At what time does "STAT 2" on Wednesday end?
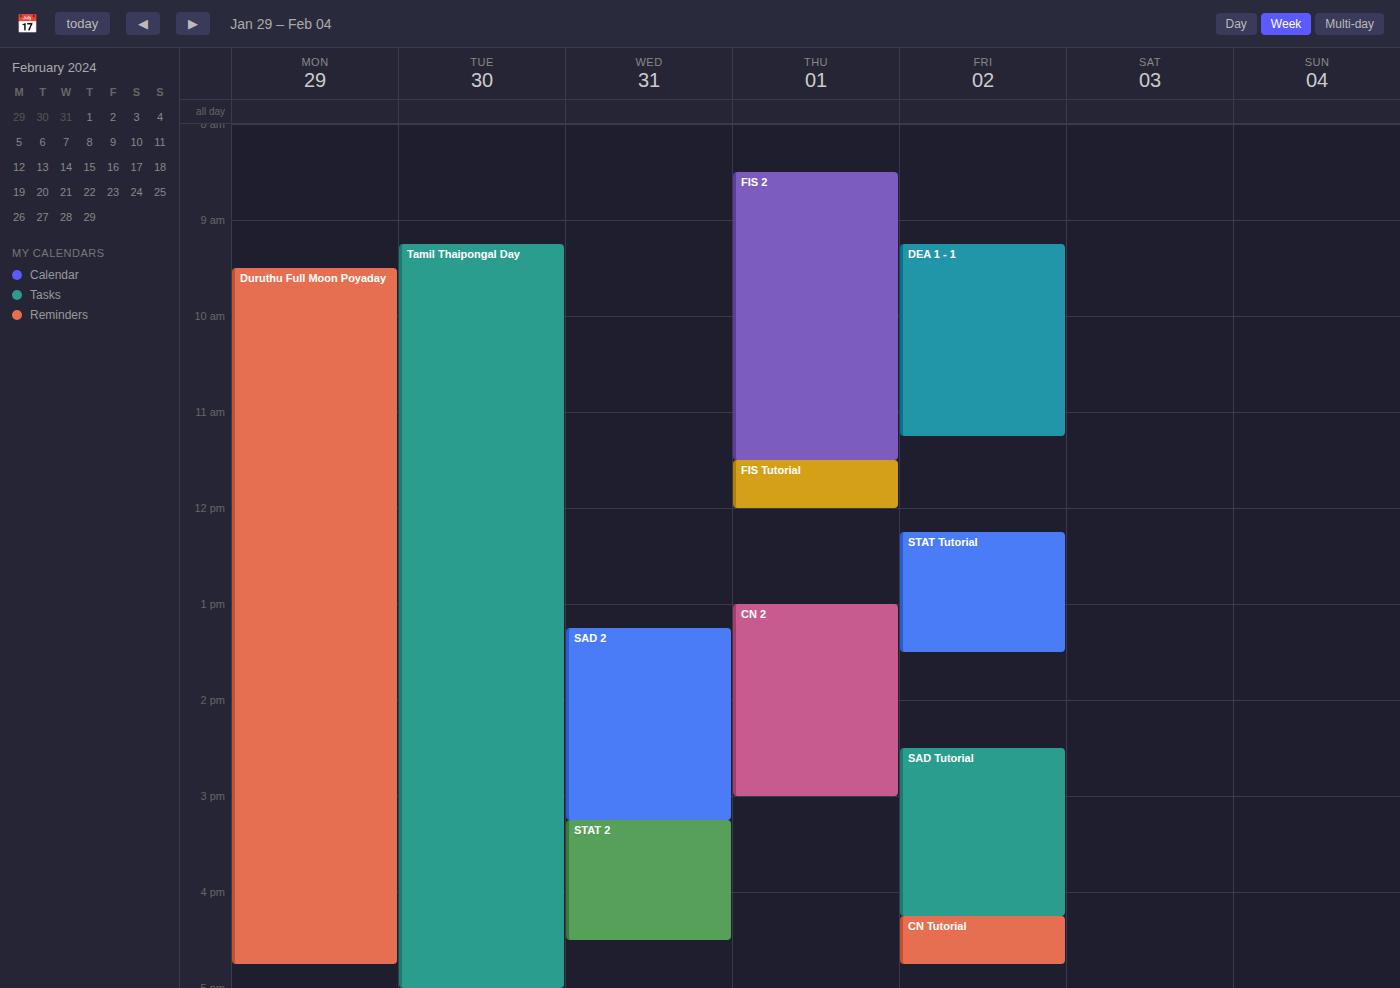
4:30 PM